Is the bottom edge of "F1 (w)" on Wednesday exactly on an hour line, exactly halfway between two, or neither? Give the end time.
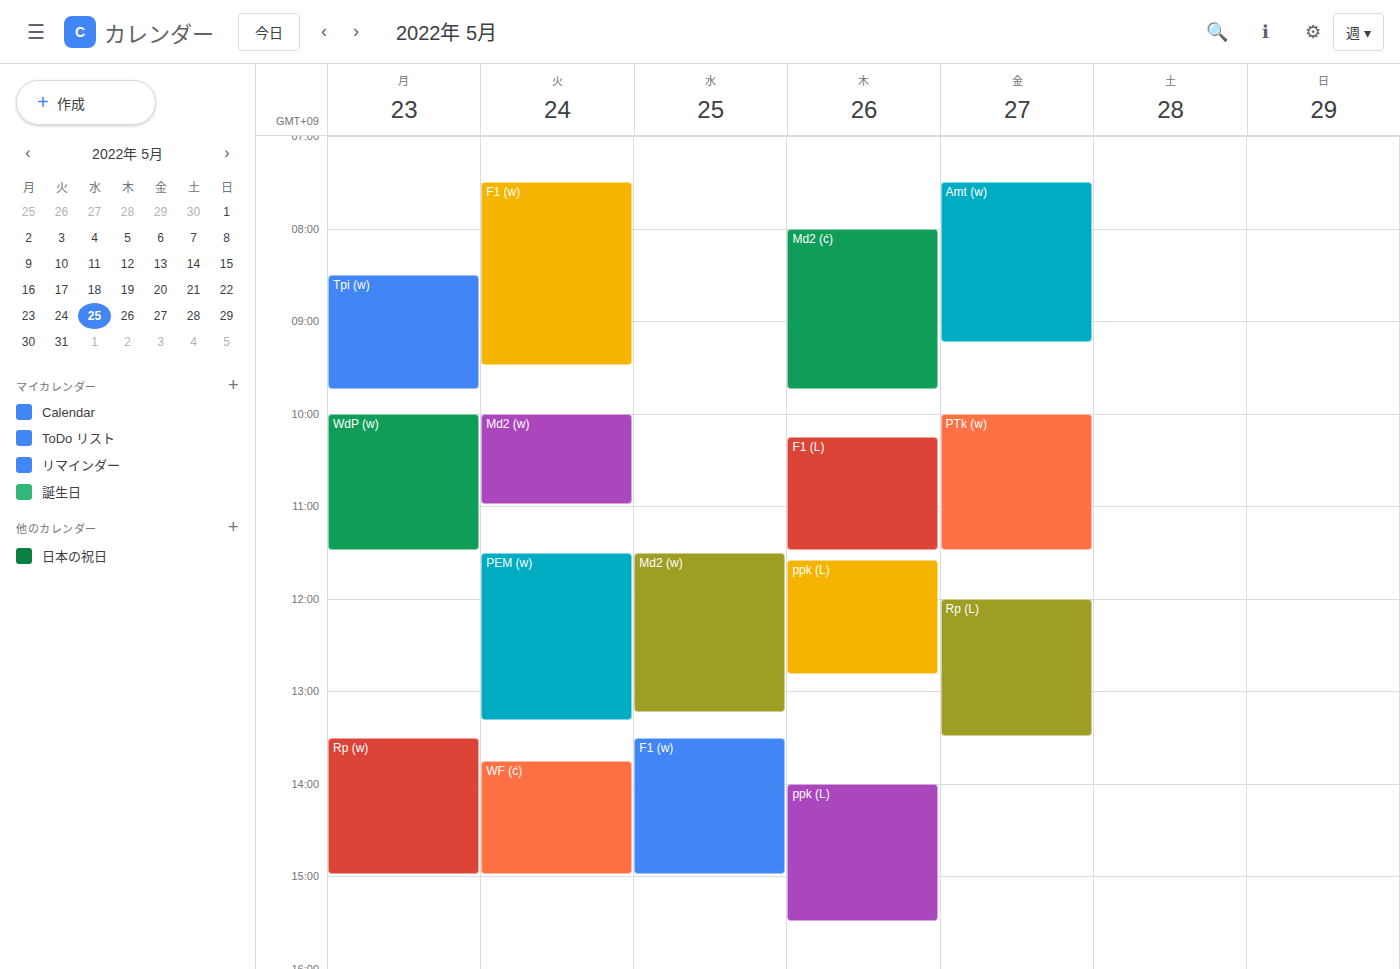
3:00 PM -- exactly on the 3 PM line.